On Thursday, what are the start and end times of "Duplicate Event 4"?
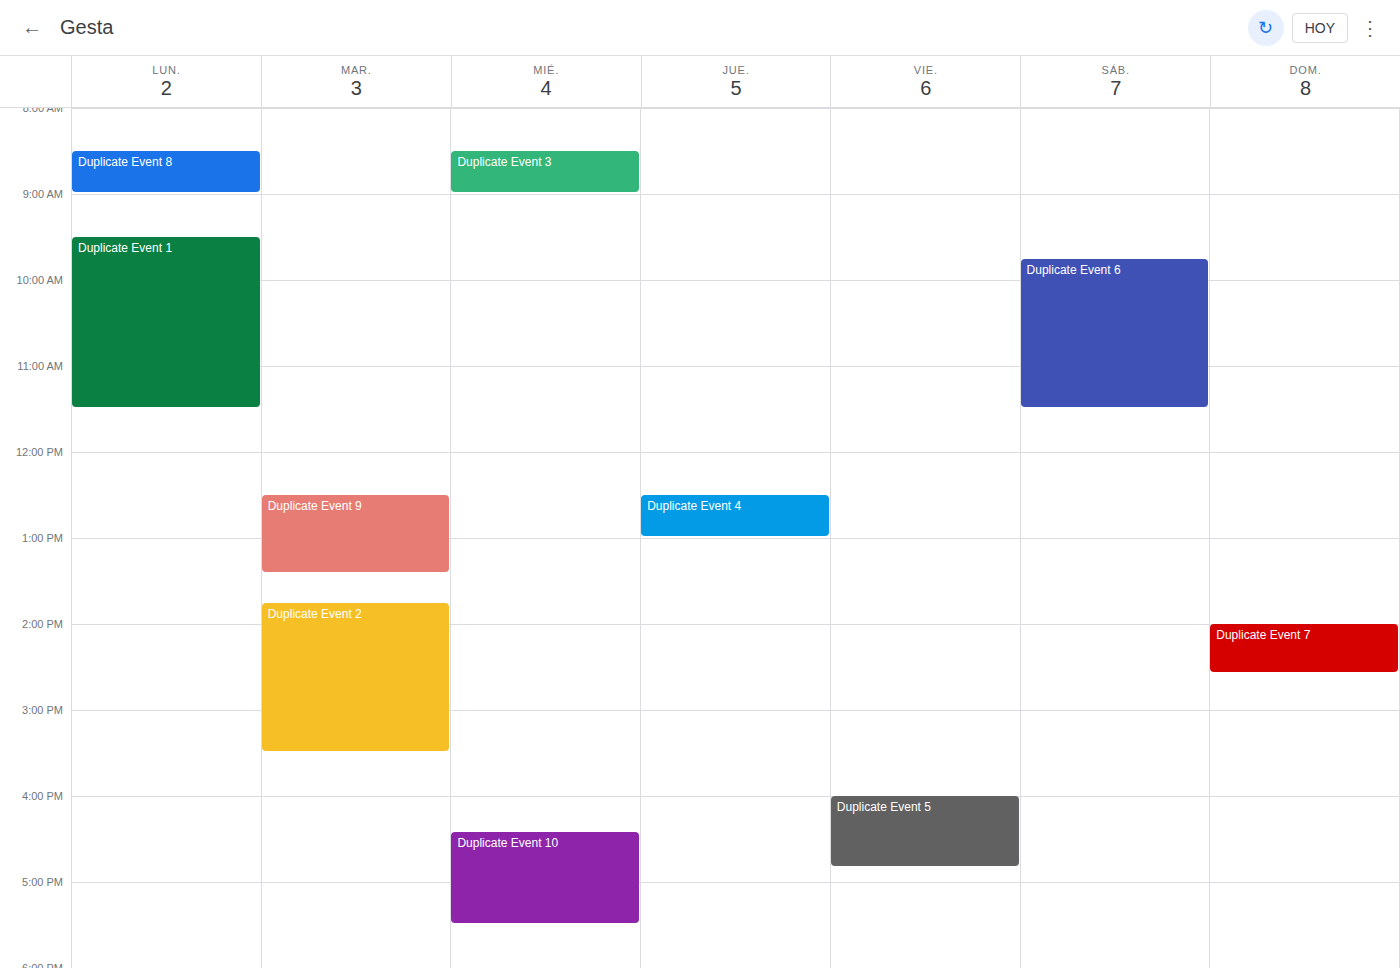
12:30 PM to 1:00 PM